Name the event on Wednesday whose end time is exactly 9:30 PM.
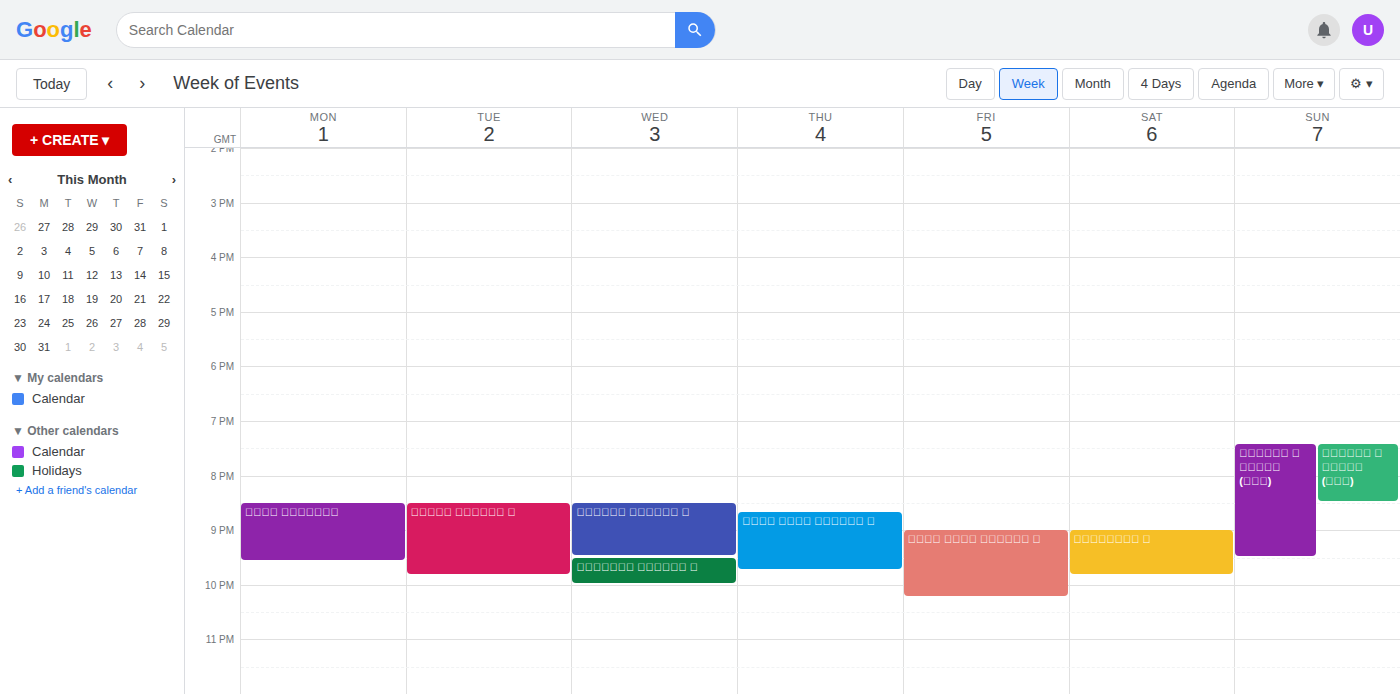
"হানাফি ফিক্বহ ২"